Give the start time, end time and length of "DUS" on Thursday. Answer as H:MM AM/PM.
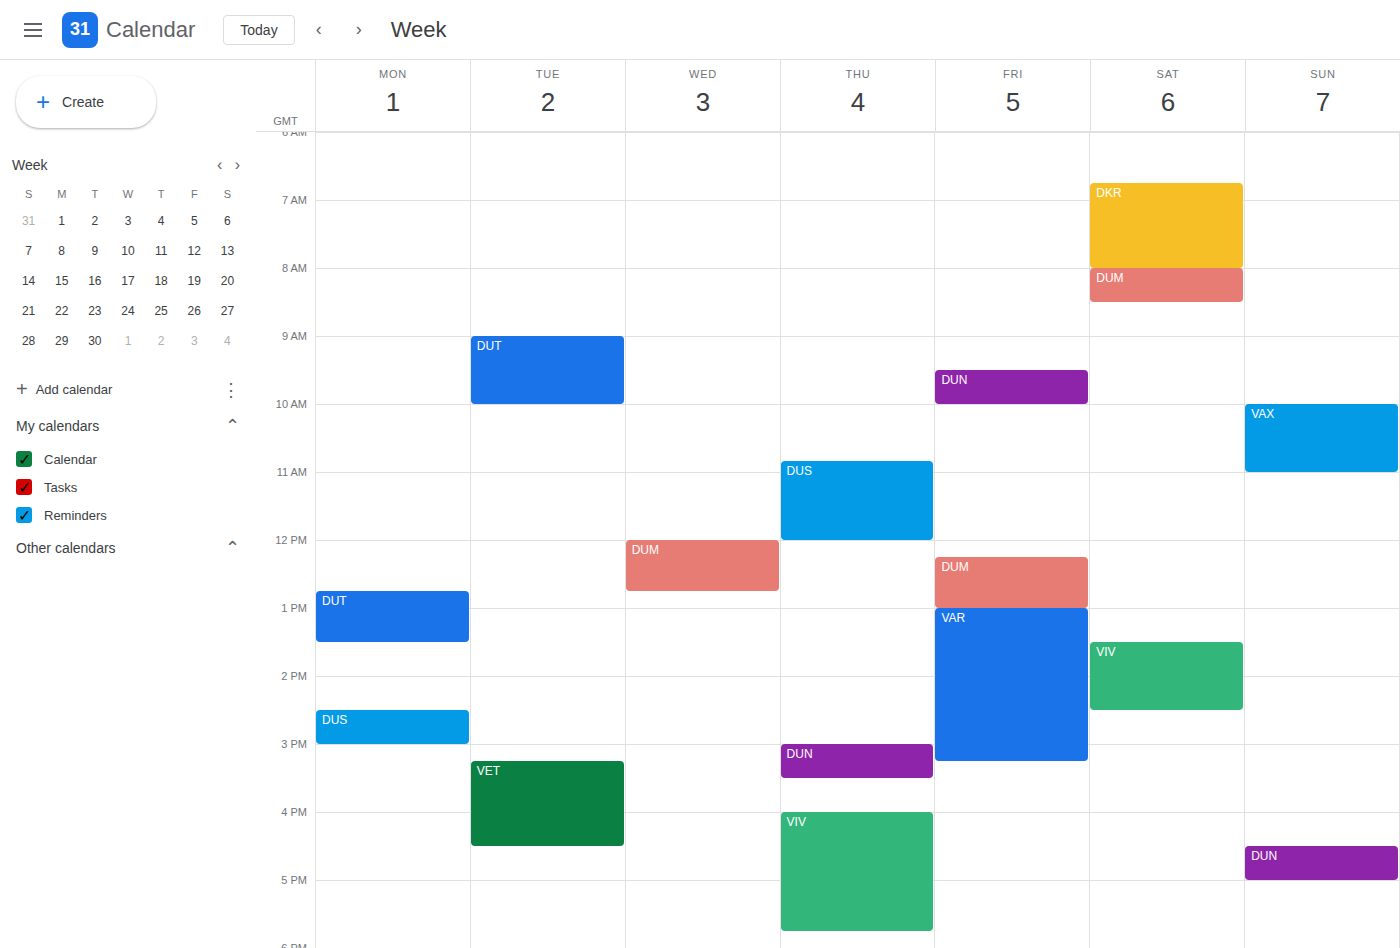
10:50 AM to 12:00 PM, 1 hour 10 minutes